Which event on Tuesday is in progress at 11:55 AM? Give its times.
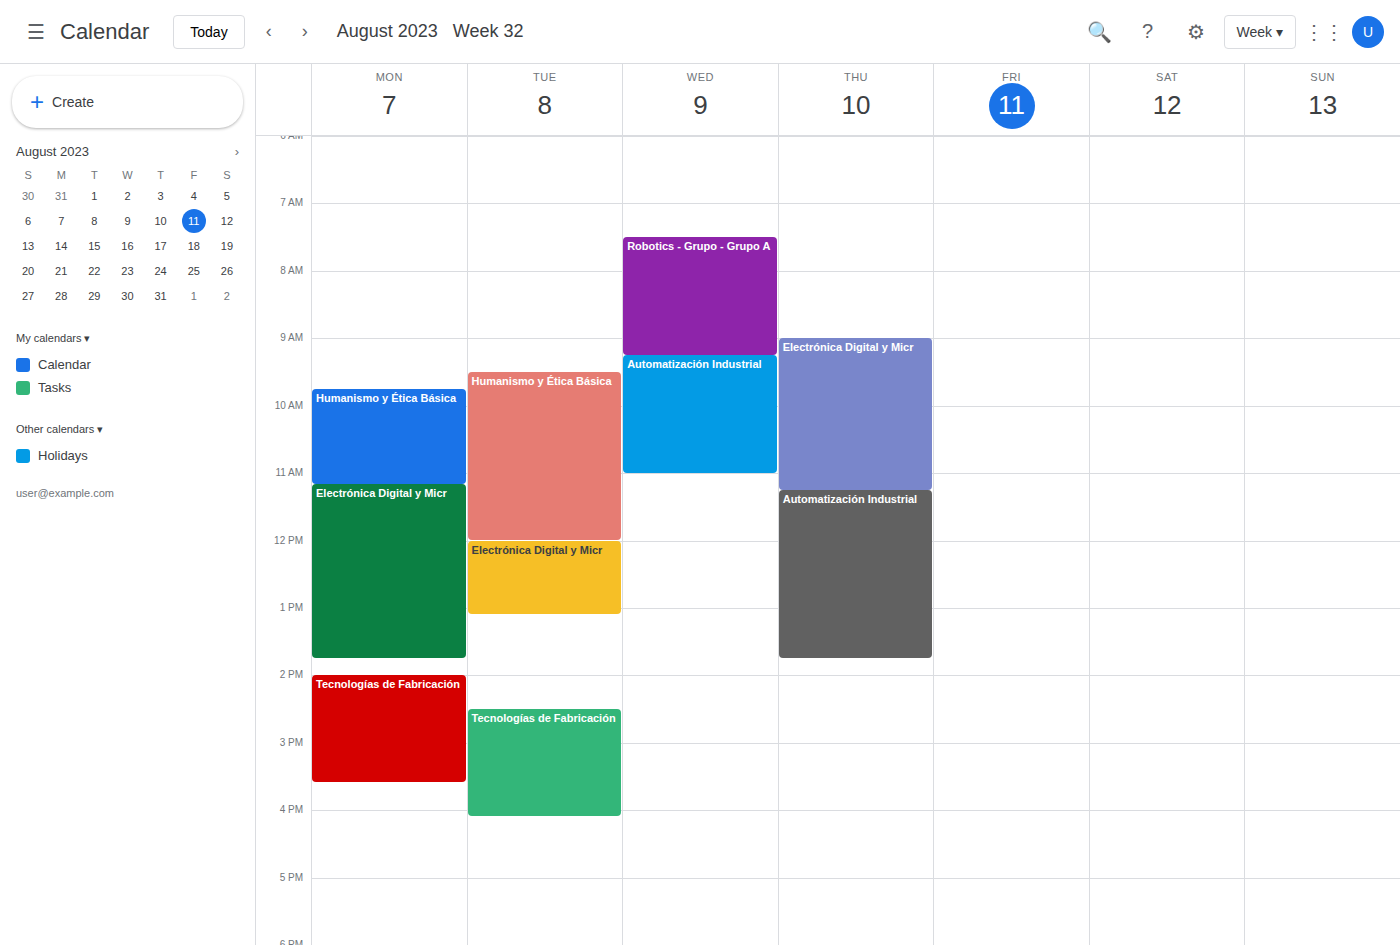
"Humanismo y Ética Básica", 9:30 AM to 12:00 PM